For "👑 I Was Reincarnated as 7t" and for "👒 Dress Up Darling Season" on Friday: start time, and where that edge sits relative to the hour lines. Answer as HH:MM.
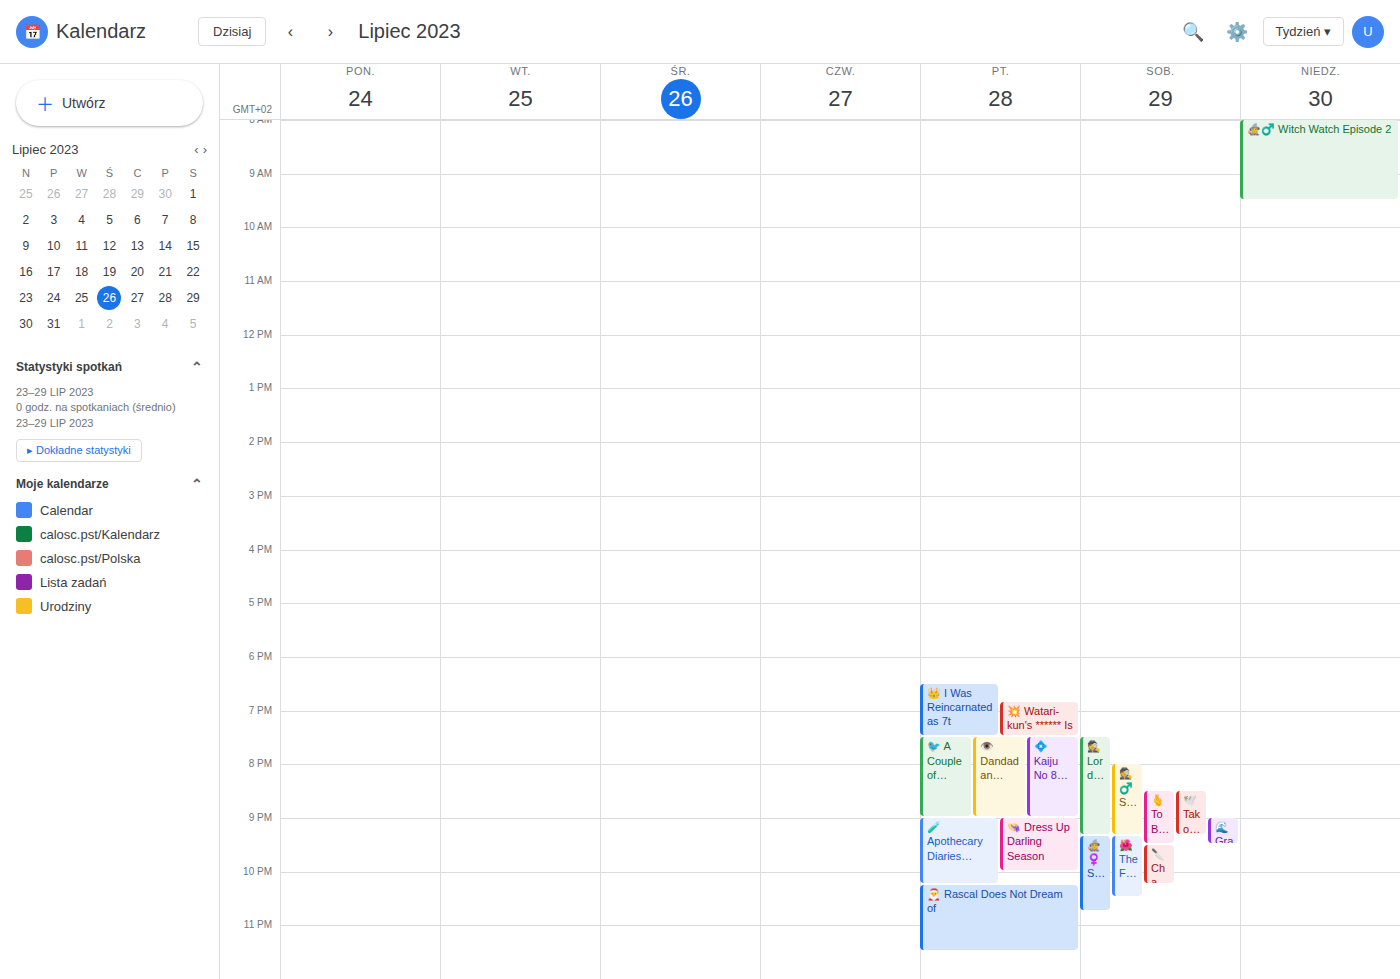
"👑 I Was Reincarnated as 7t": 18:30, halfway between the 18:00 and 19:00 lines. "👒 Dress Up Darling Season": 21:00, exactly on the 21:00 line.